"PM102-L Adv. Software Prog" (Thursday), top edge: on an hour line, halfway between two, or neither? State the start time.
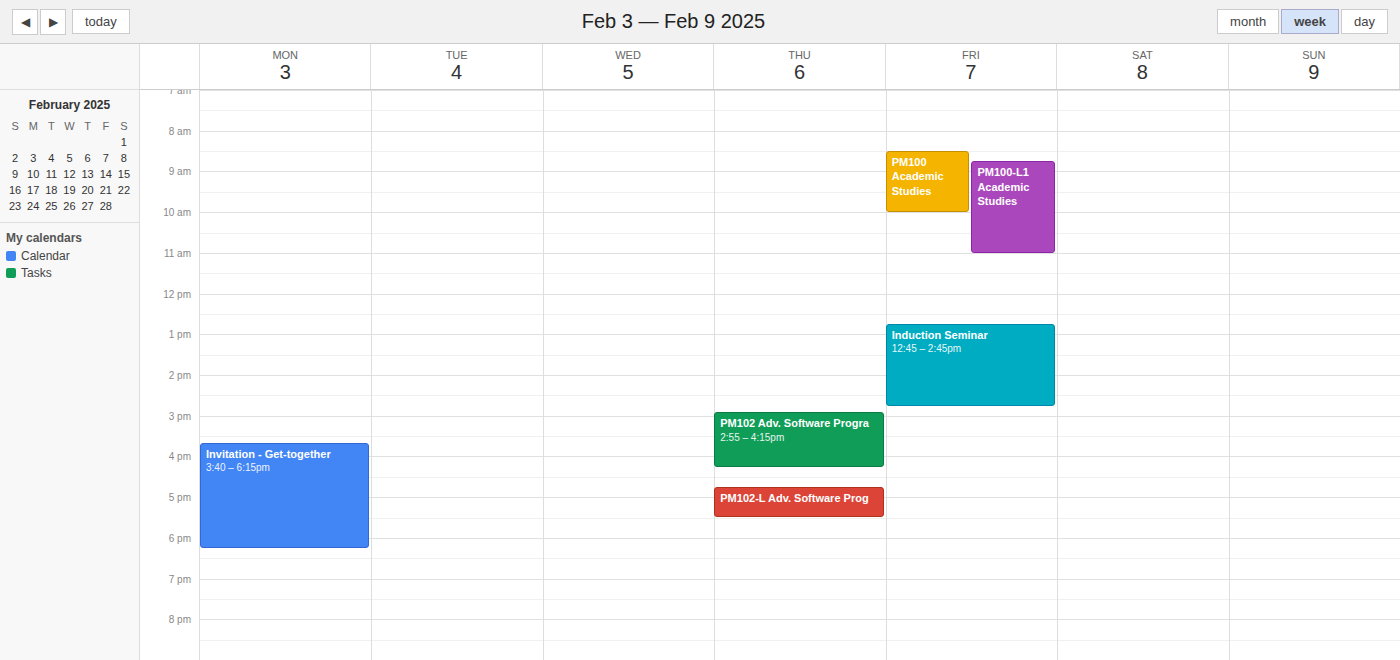
4:45 PM -- neither: three quarters of the way from the 4 PM line to the 5 PM line.